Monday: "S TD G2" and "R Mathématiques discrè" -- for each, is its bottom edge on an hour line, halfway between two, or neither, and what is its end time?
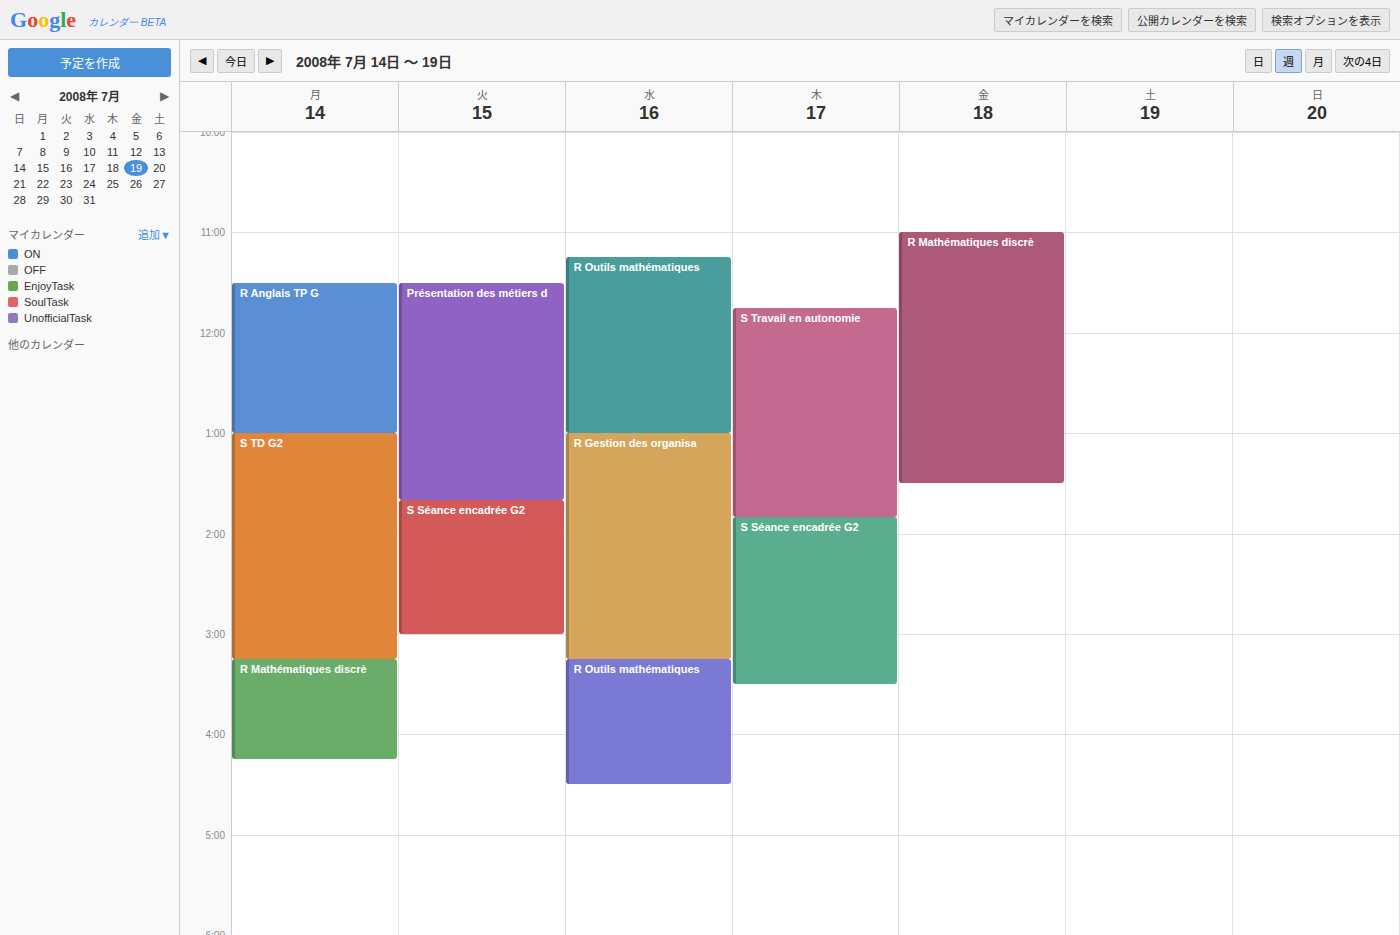
"S TD G2": 3:15 PM, neither: a quarter of the way from the 3 PM line to the 4 PM line. "R Mathématiques discrè": 4:15 PM, neither: a quarter of the way from the 4 PM line to the 5 PM line.